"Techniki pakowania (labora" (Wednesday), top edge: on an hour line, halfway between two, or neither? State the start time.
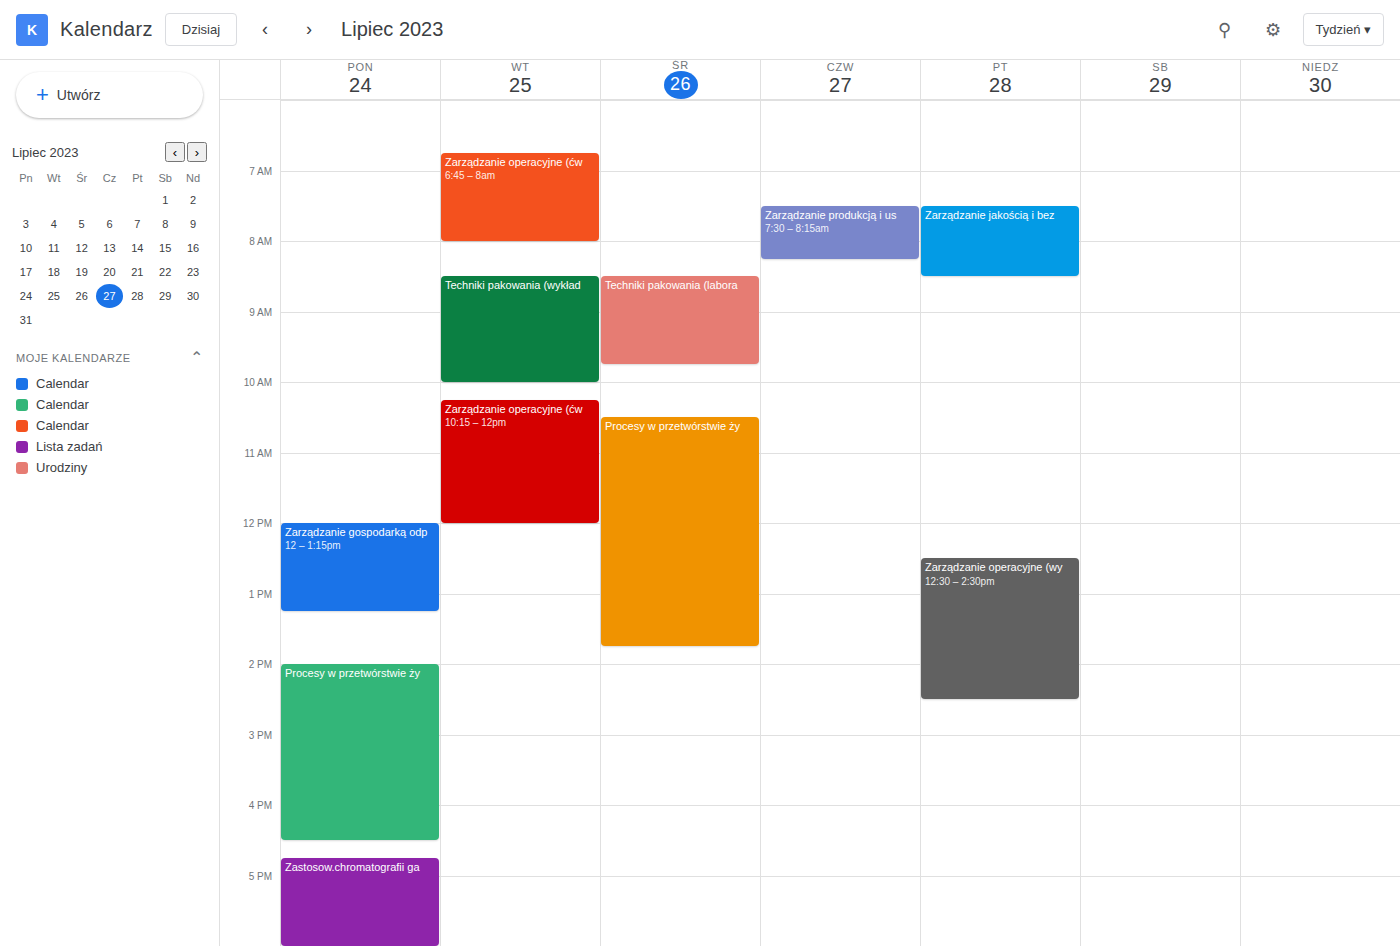
8:30 AM -- halfway between the 8 AM and 9 AM lines.